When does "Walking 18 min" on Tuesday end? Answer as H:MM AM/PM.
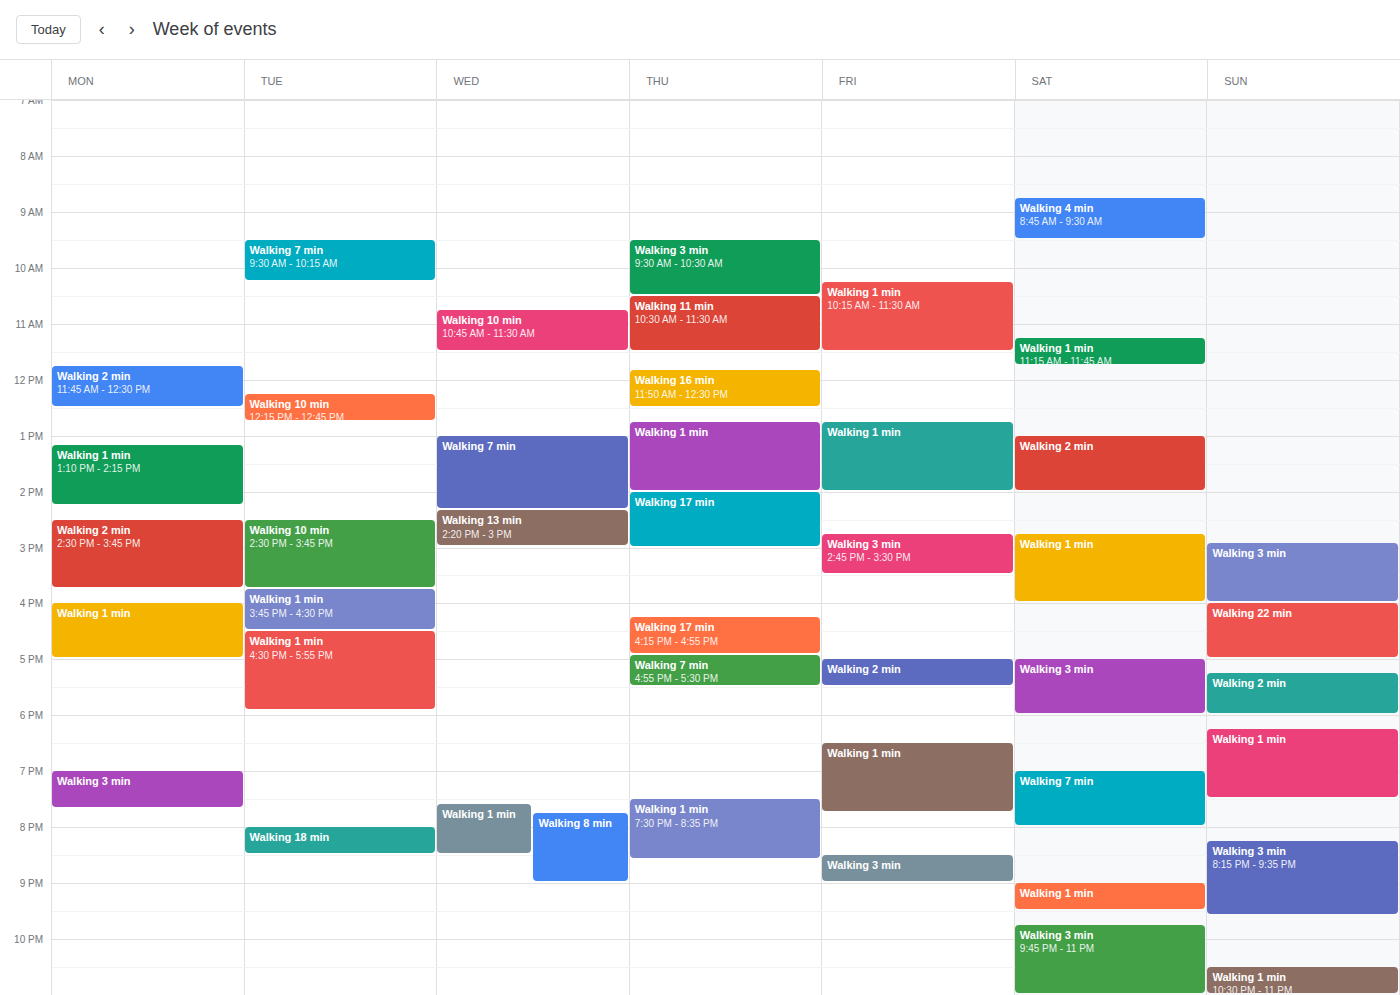
8:30 PM